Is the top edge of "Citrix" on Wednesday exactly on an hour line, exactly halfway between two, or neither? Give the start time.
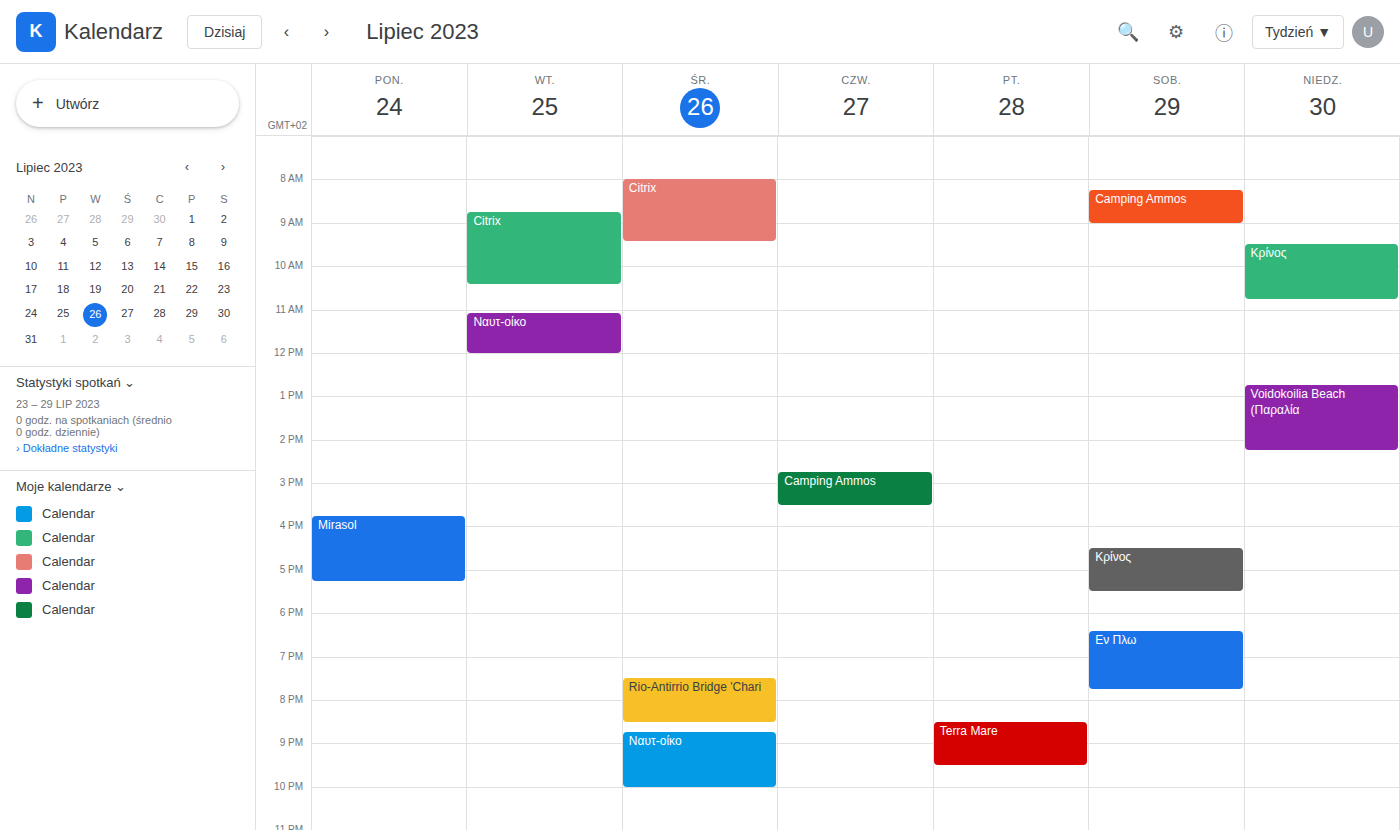
8:00 AM -- exactly on the 8 AM line.